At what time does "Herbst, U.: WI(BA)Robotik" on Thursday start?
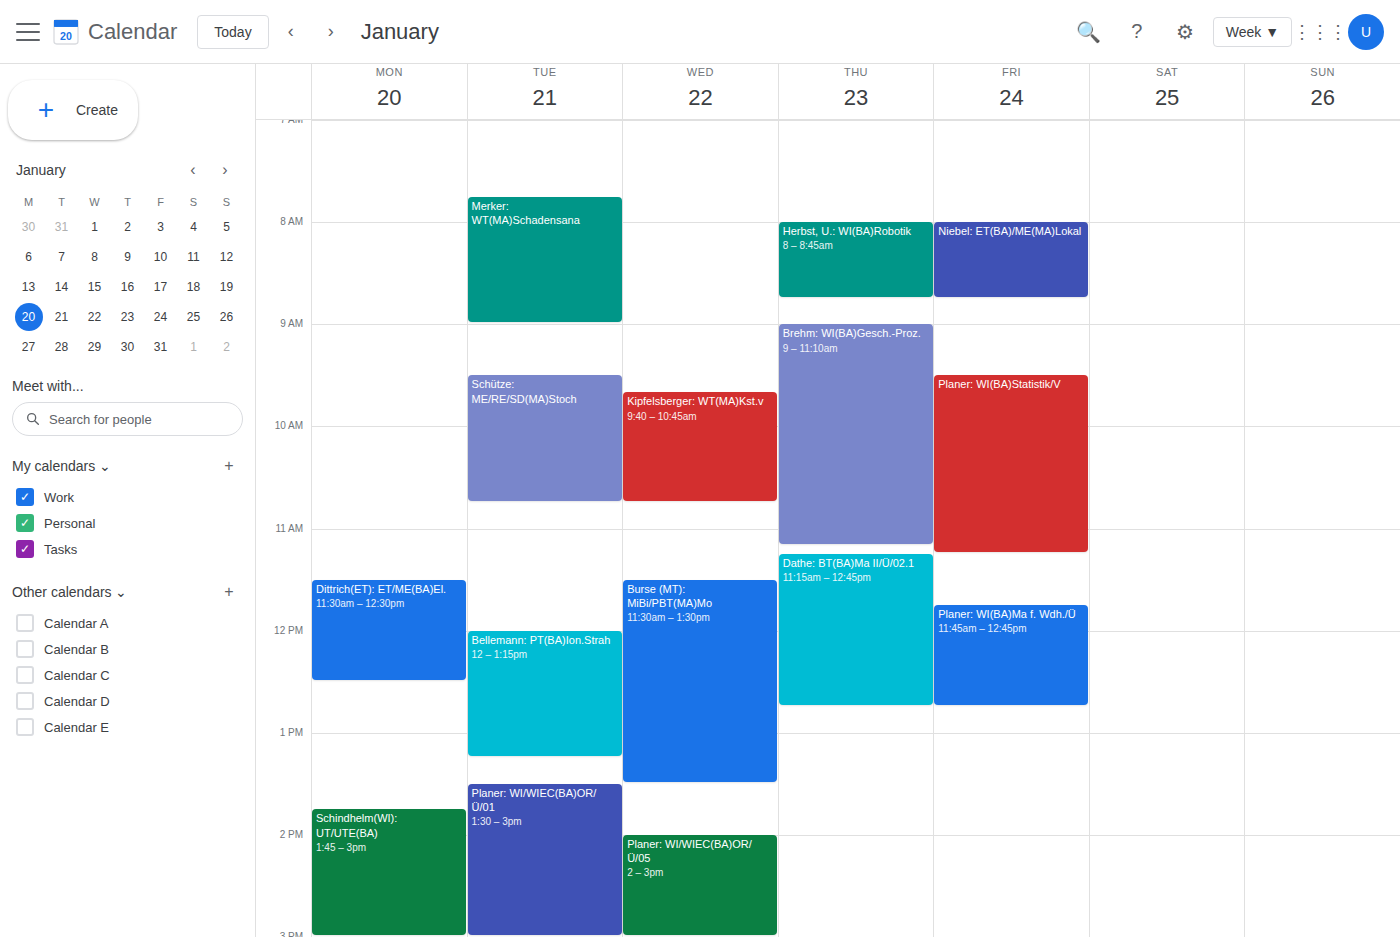
08:00